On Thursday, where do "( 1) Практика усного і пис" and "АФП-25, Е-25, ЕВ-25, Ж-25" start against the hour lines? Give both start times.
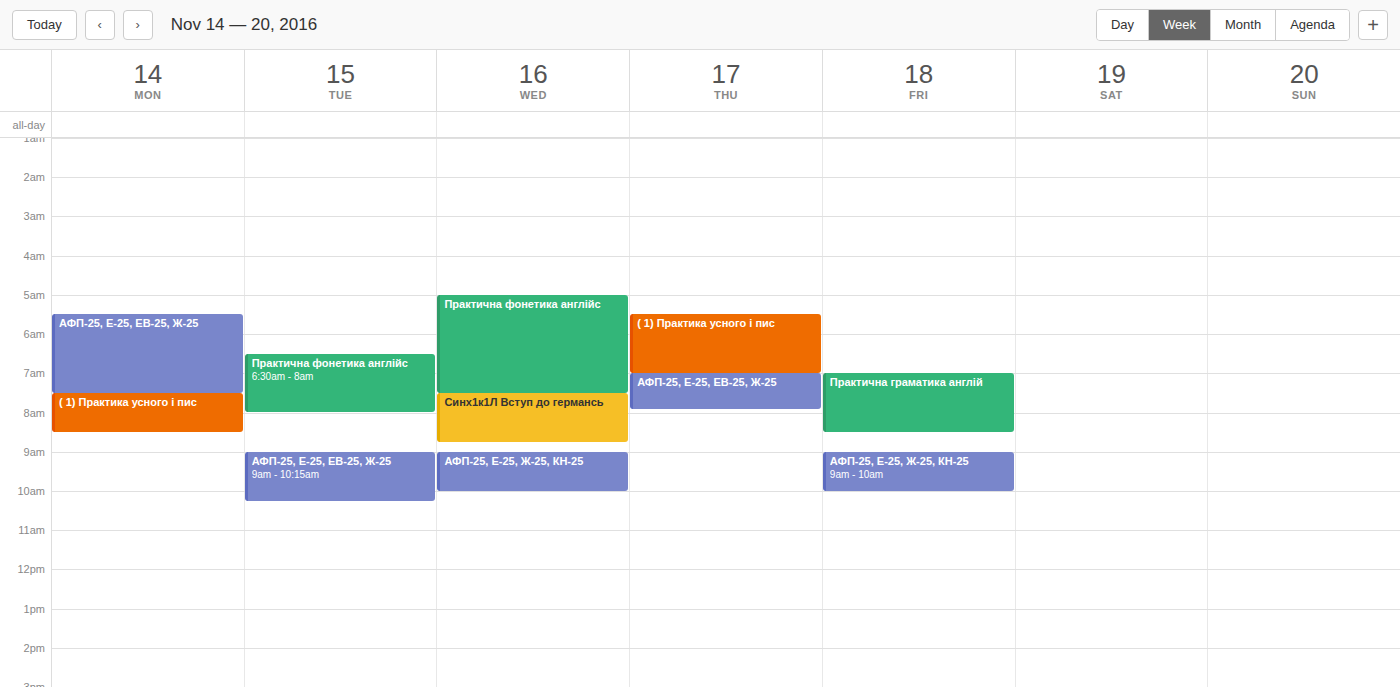
"( 1) Практика усного і пис": 5:30 AM, halfway between the 5 AM and 6 AM lines. "АФП-25, Е-25, ЕВ-25, Ж-25": 7:00 AM, exactly on the 7 AM line.